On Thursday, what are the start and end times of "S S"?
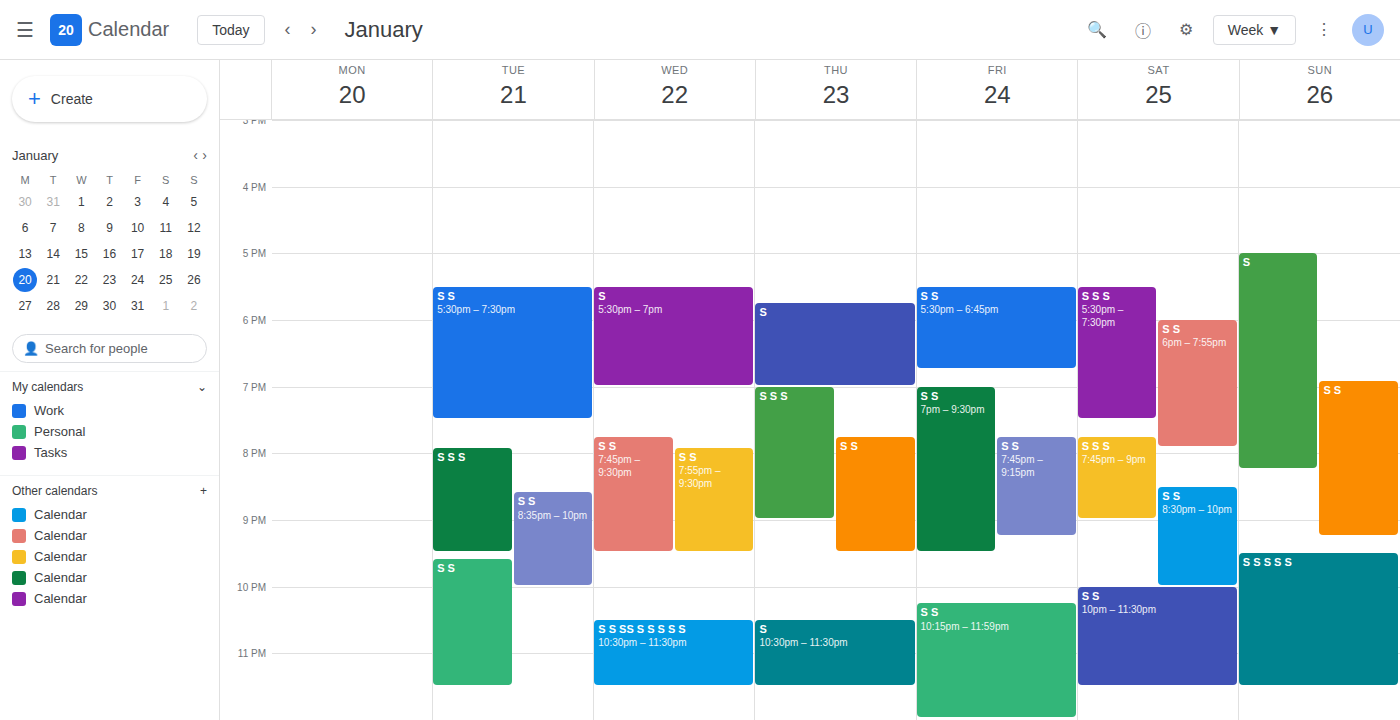
7:45 PM to 9:30 PM